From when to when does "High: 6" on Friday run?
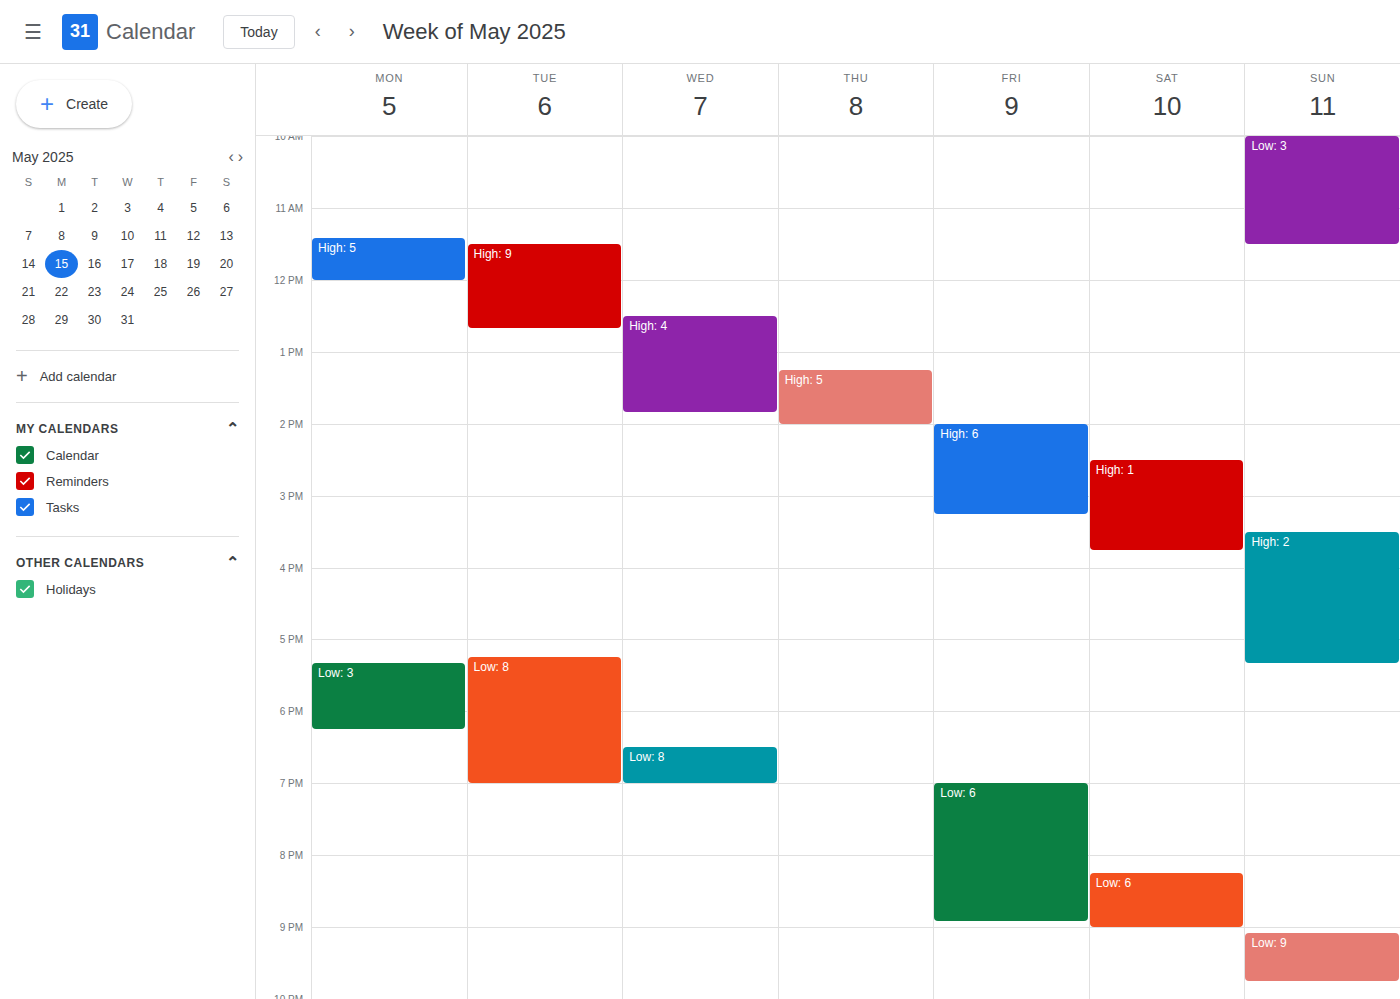
2:00 PM to 3:15 PM